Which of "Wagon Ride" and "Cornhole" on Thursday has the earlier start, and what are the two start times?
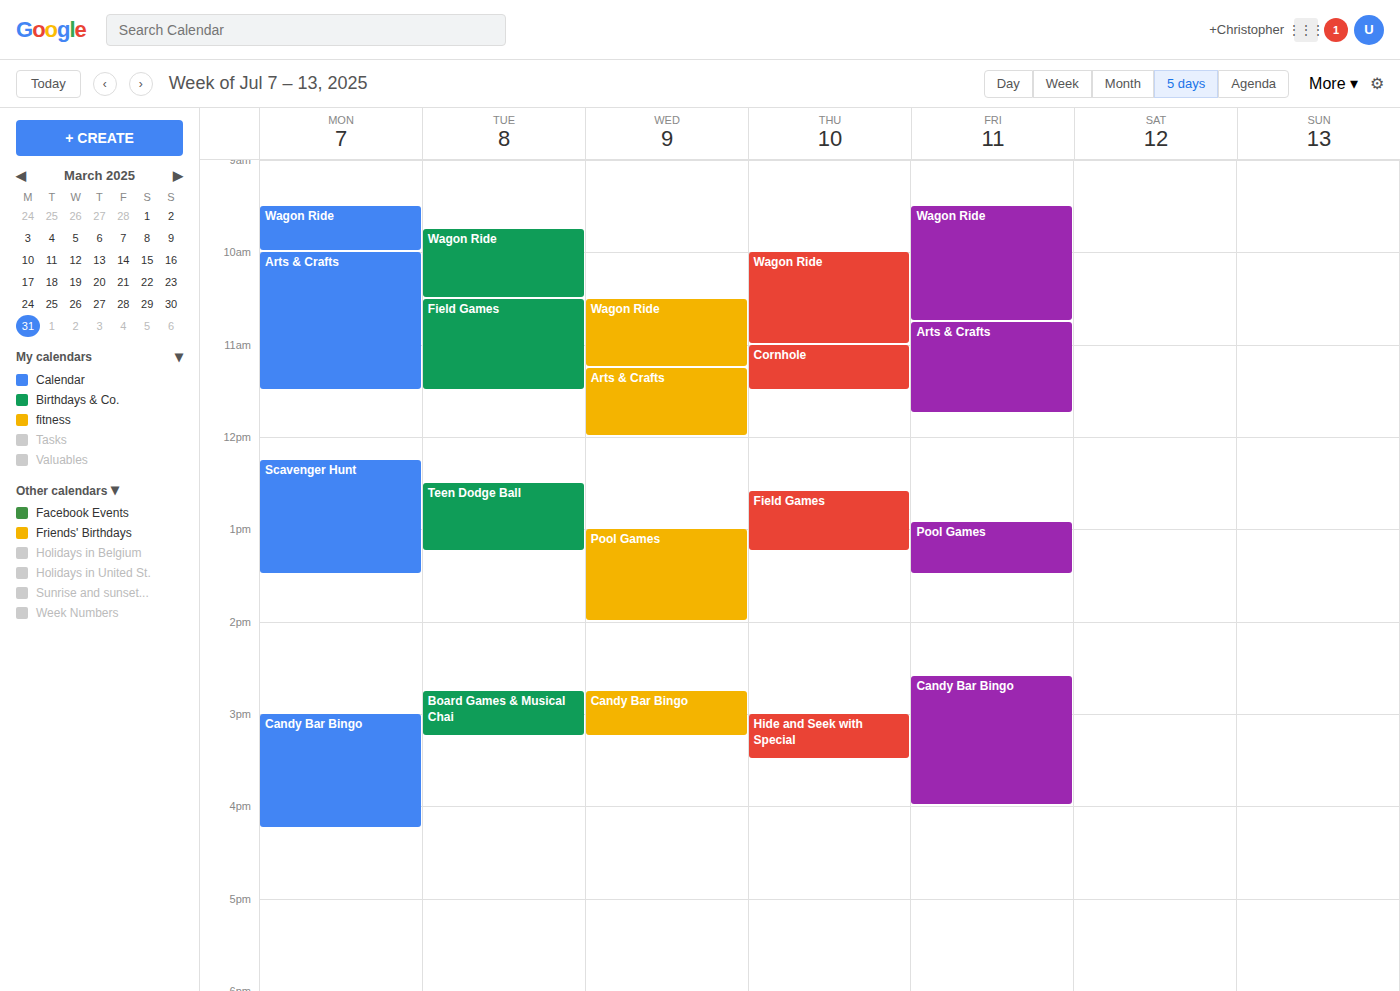
"Wagon Ride" 10:00 AM; "Cornhole" 11:00 AM.